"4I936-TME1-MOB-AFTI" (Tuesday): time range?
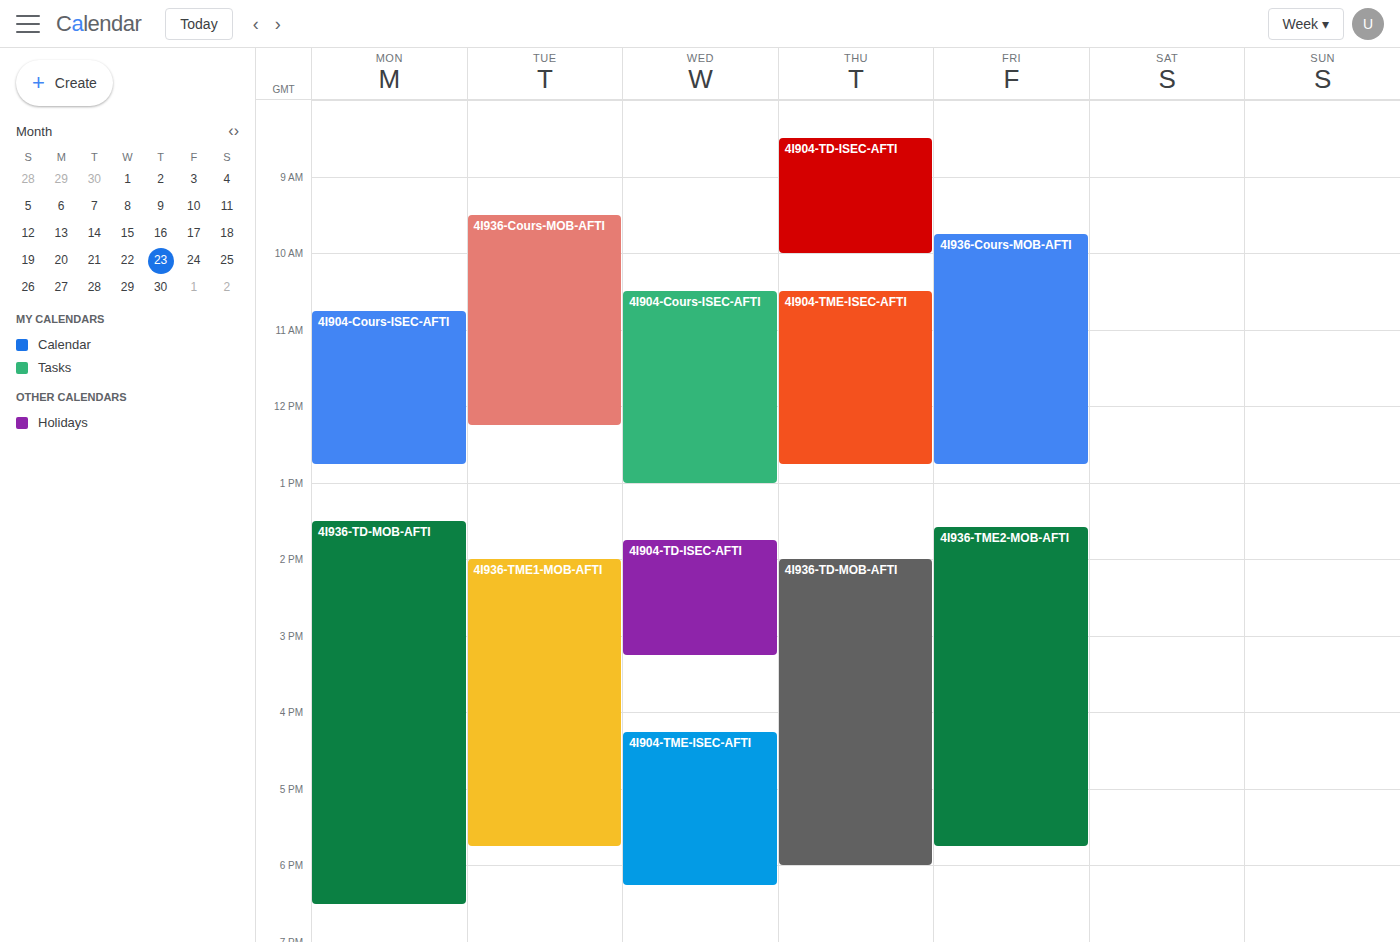
2:00 PM to 5:45 PM